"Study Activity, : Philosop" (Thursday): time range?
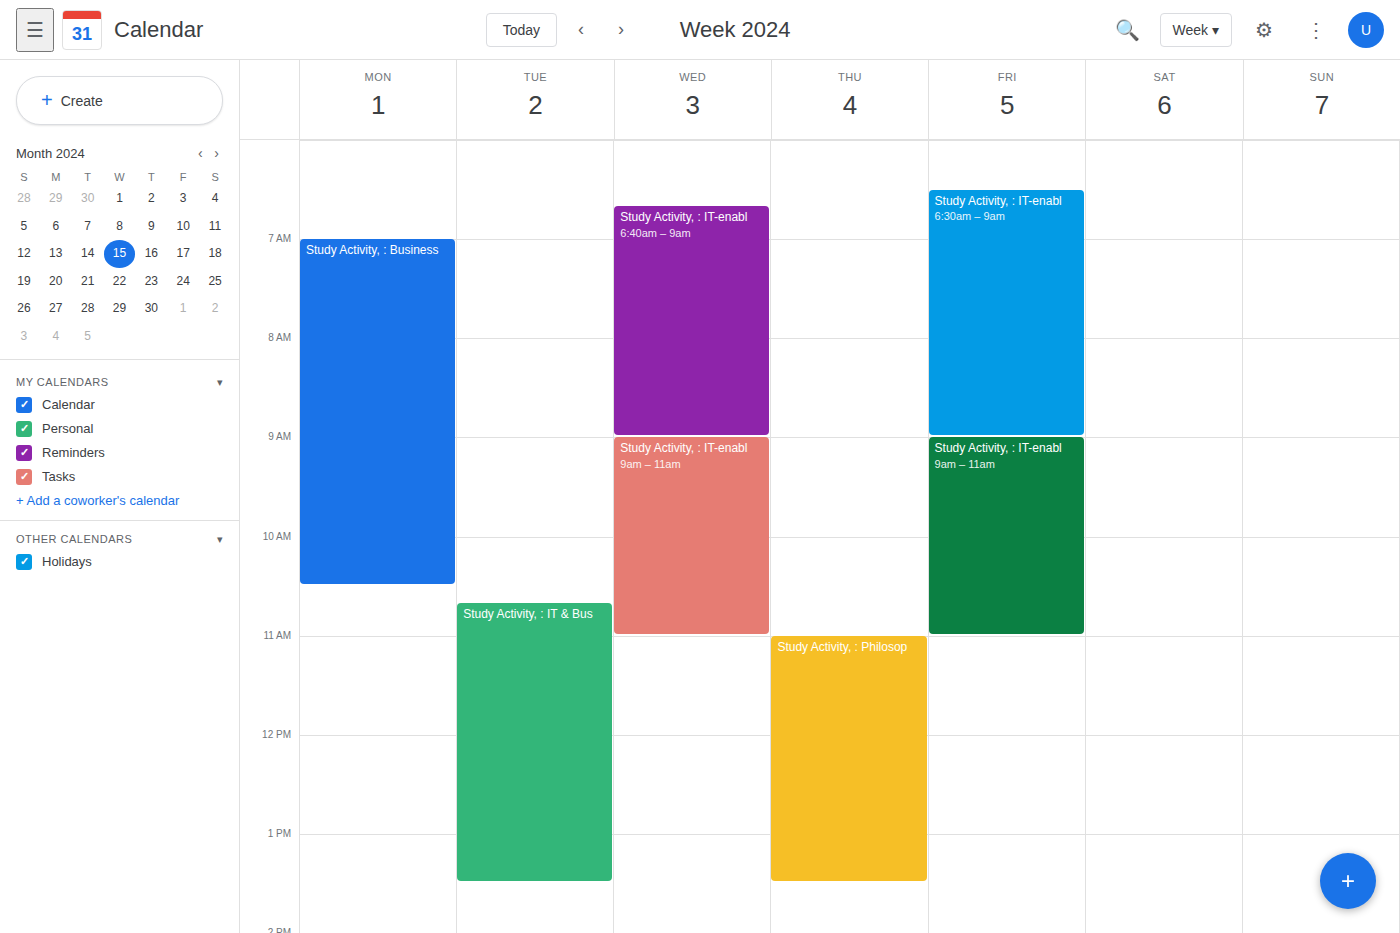
11:00 AM to 1:30 PM